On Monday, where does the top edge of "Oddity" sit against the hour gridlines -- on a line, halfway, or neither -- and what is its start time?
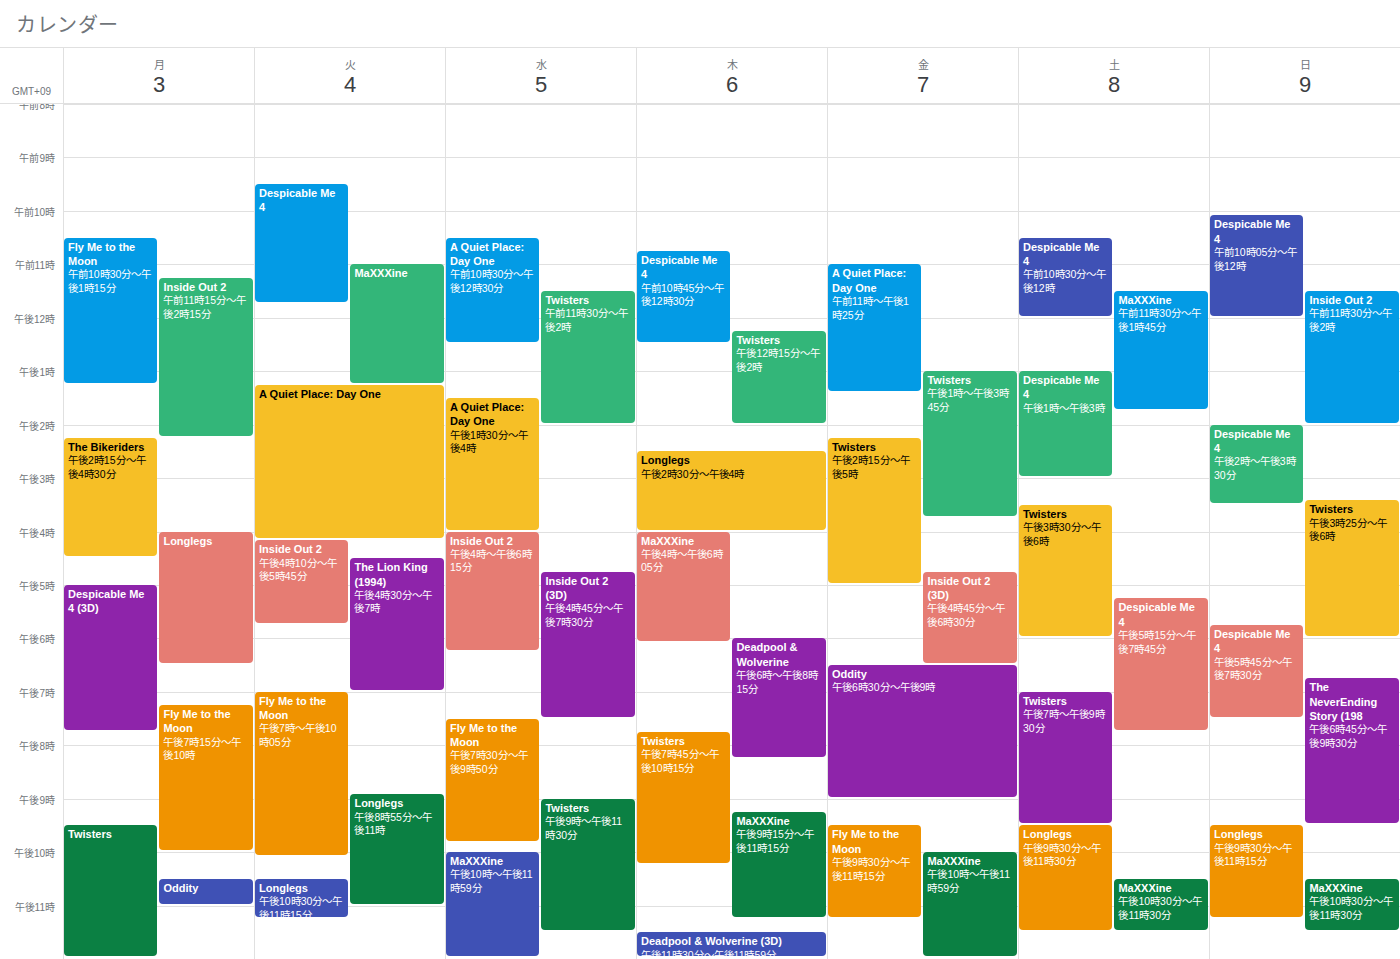
10:30 PM -- halfway between the 10 PM and 11 PM lines.